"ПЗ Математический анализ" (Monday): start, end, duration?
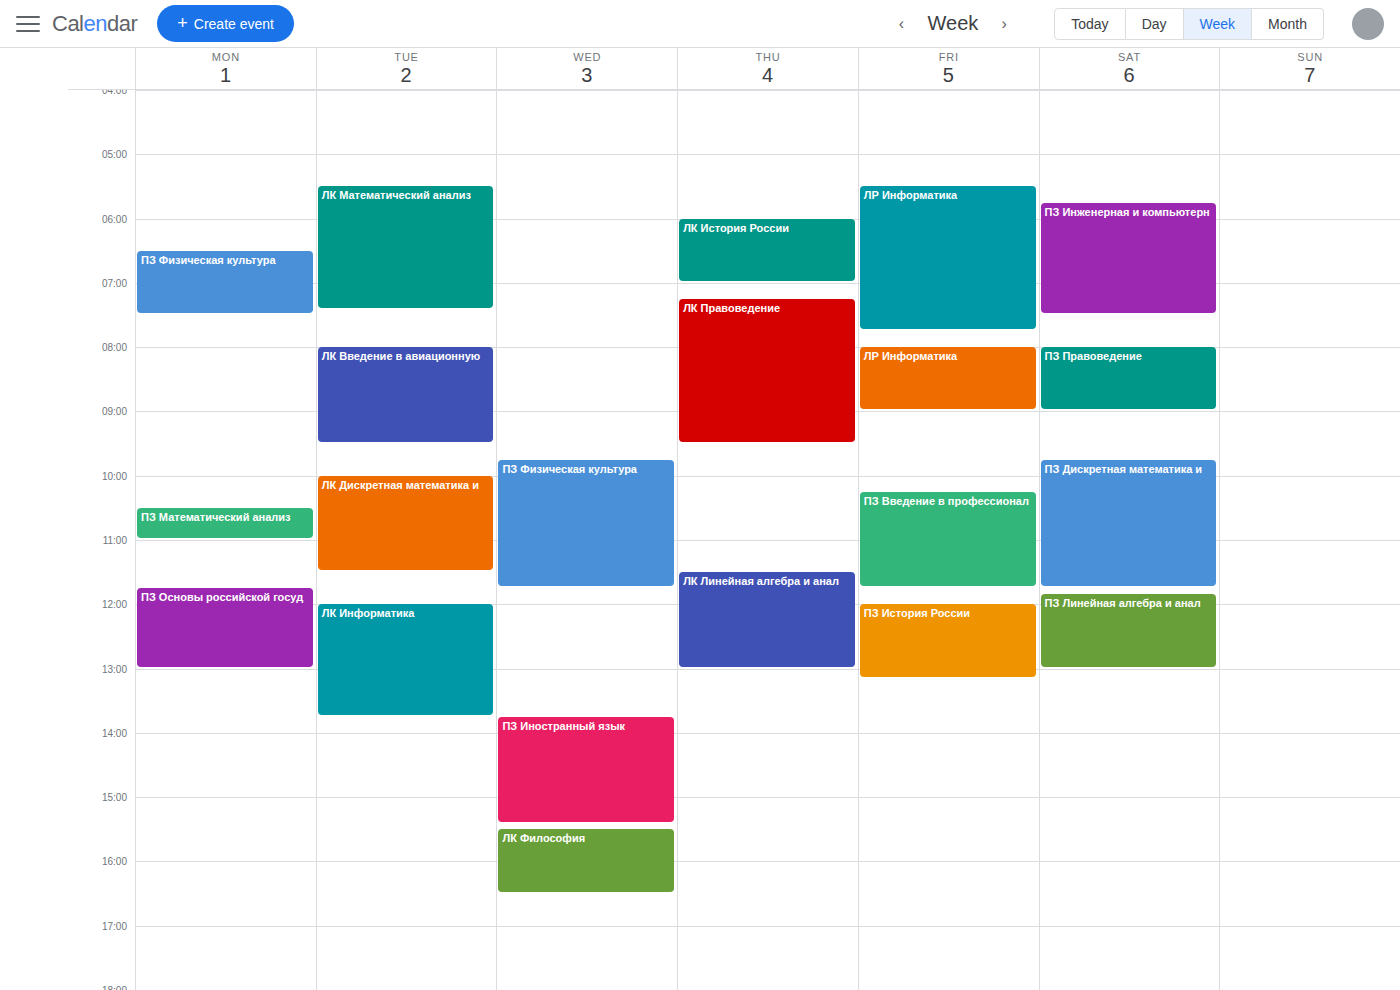
10:30 AM to 11:00 AM, 30 minutes